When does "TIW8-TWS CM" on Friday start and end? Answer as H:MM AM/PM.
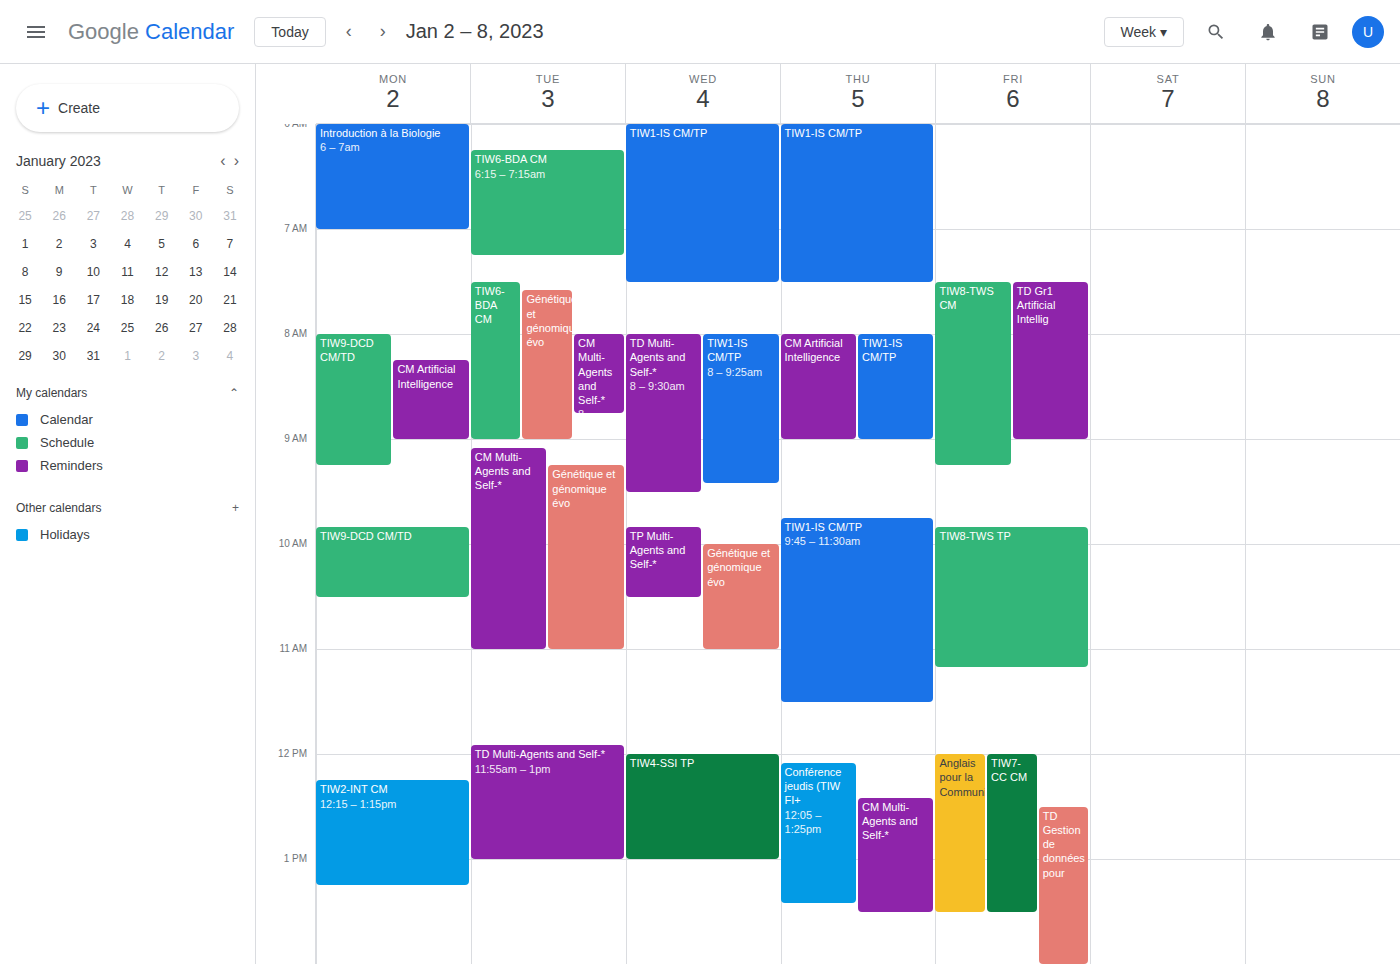
7:30 AM to 9:15 AM